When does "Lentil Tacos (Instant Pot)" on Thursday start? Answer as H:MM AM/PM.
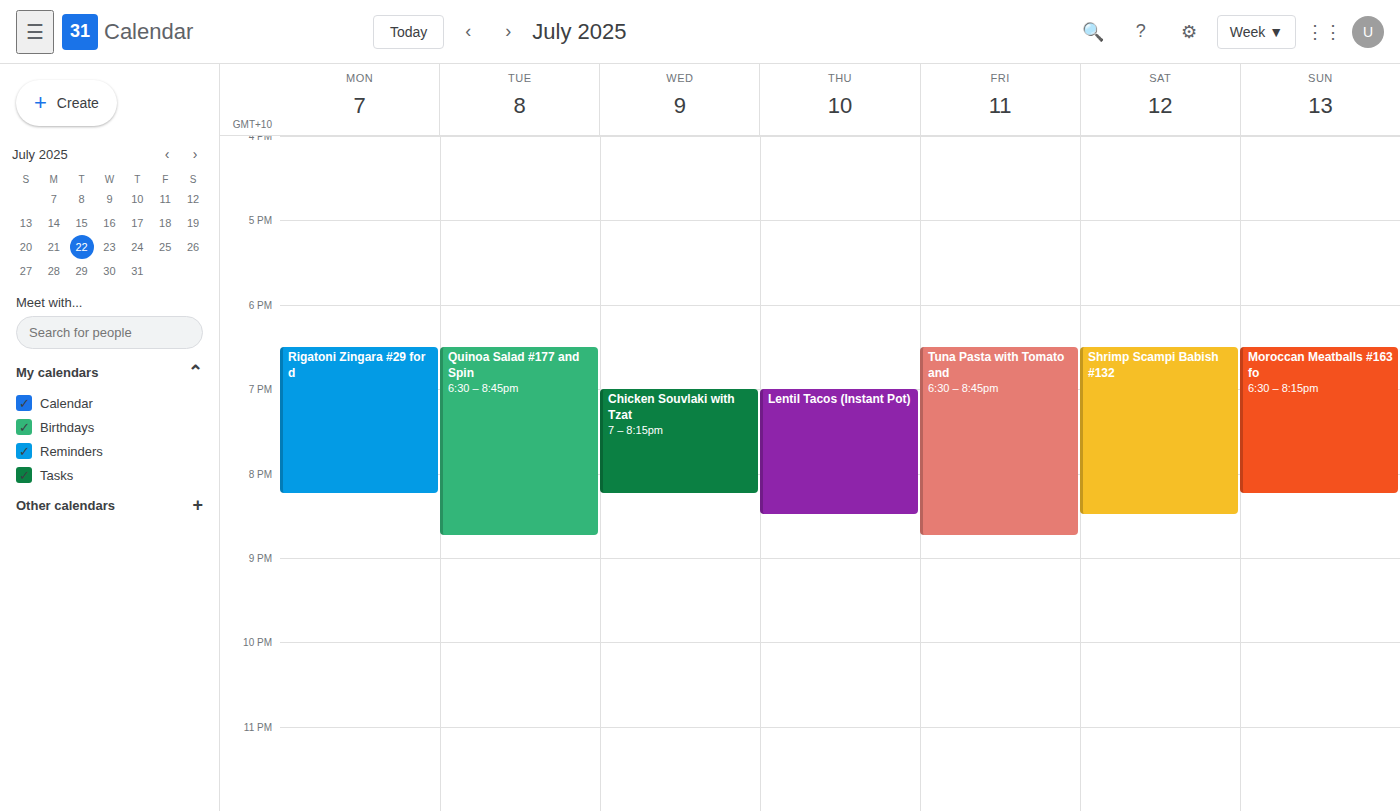
7:00 PM